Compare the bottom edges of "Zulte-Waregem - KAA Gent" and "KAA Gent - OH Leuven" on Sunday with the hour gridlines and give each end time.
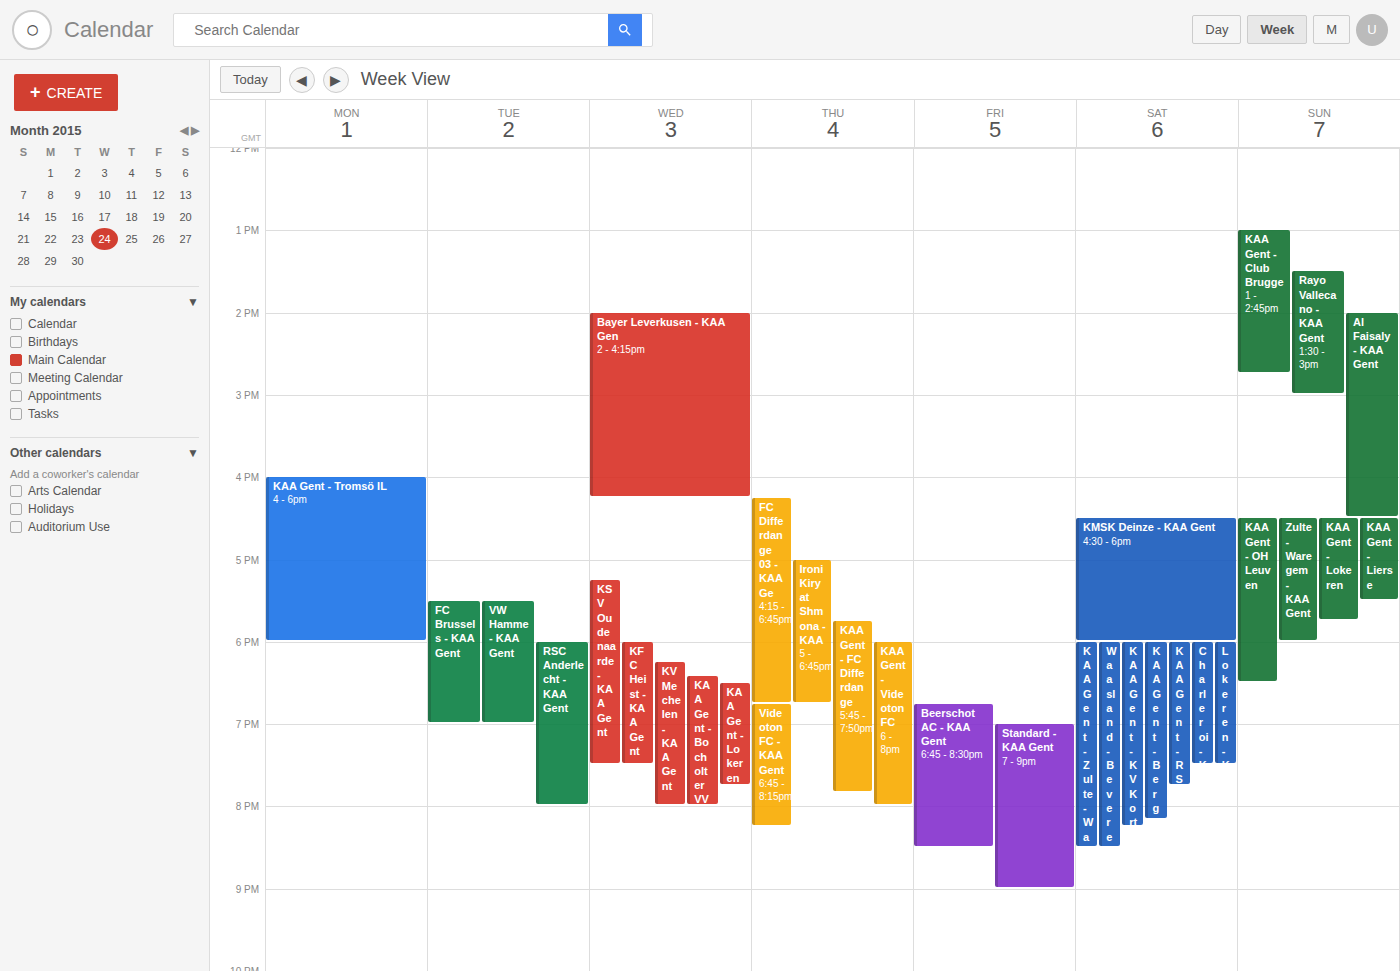
"Zulte-Waregem - KAA Gent": 6:00 PM, exactly on the 6 PM line. "KAA Gent - OH Leuven": 6:30 PM, halfway between the 6 PM and 7 PM lines.